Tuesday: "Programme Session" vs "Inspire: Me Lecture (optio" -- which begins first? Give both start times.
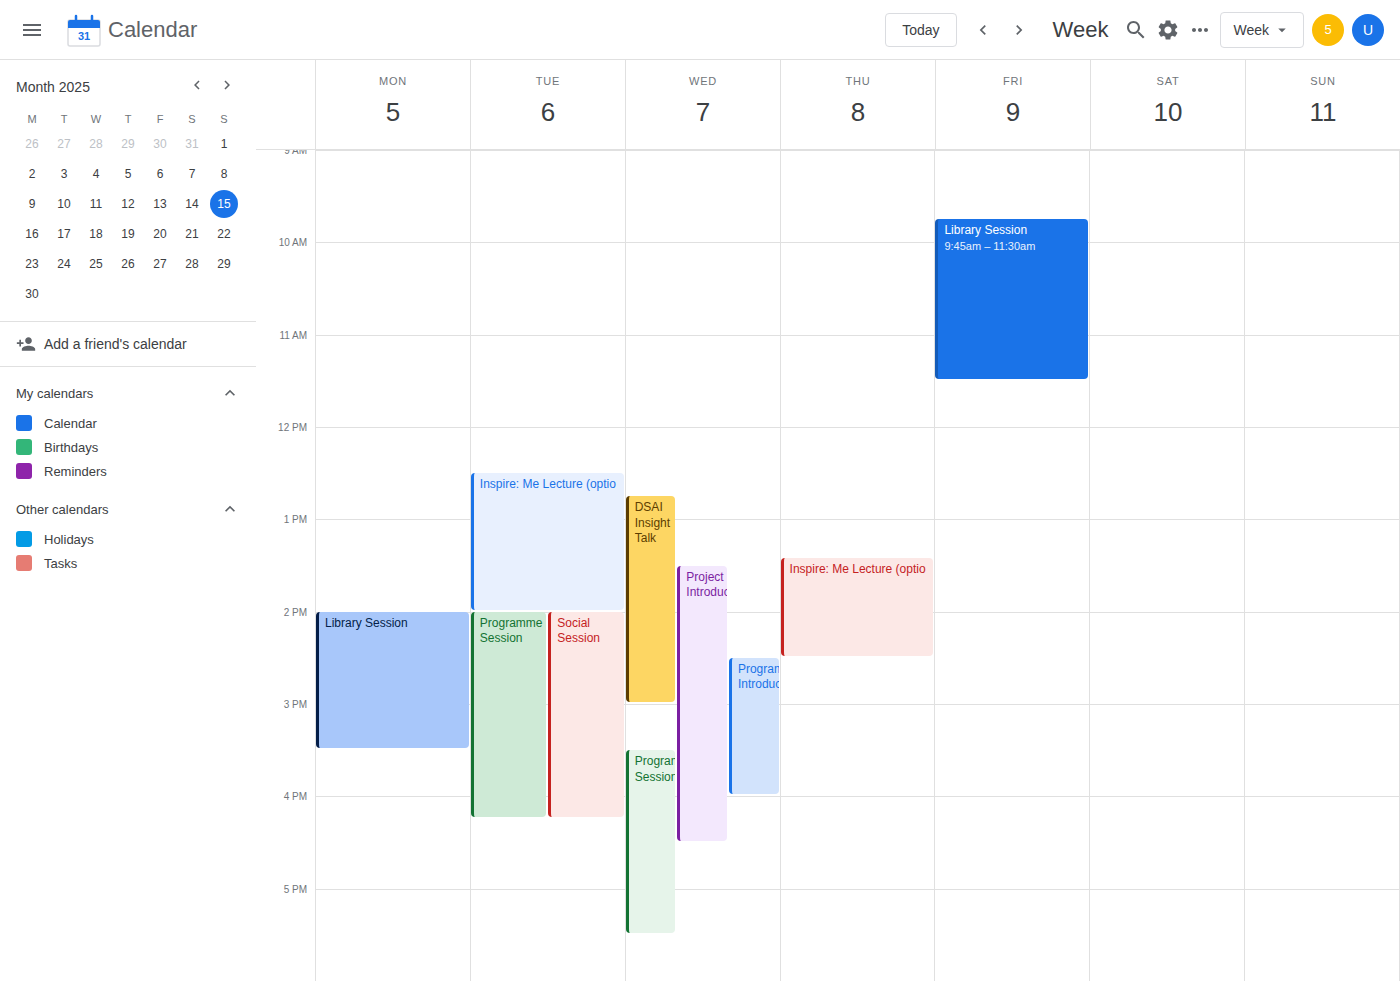
"Inspire: Me Lecture (optio" 12:30 PM; "Programme Session" 2:00 PM.